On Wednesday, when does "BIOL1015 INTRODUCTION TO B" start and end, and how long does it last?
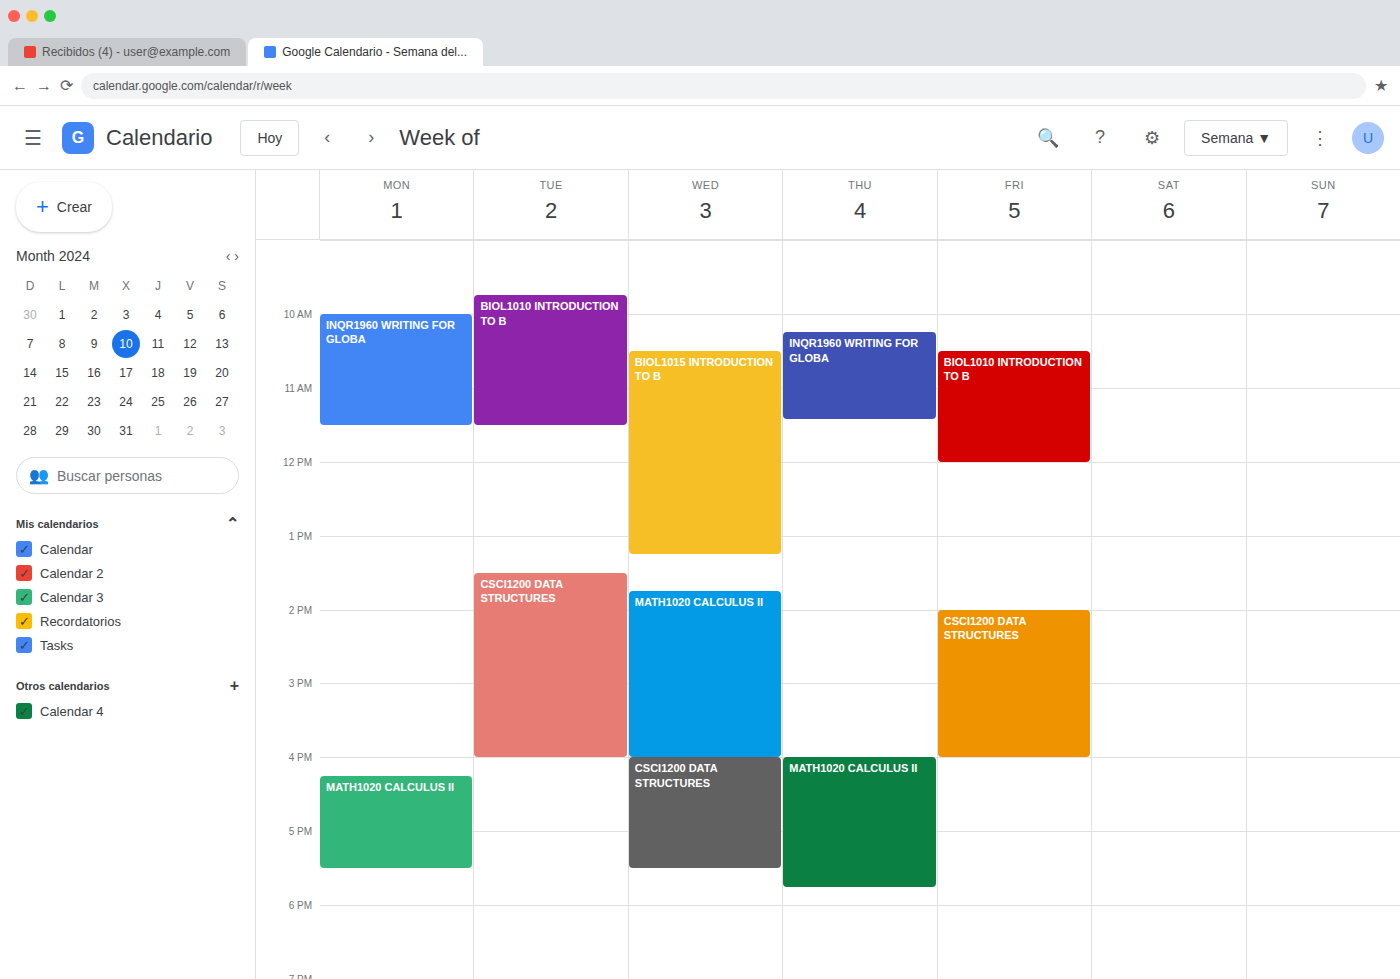
10:30 AM to 1:15 PM, 2 hours 45 minutes